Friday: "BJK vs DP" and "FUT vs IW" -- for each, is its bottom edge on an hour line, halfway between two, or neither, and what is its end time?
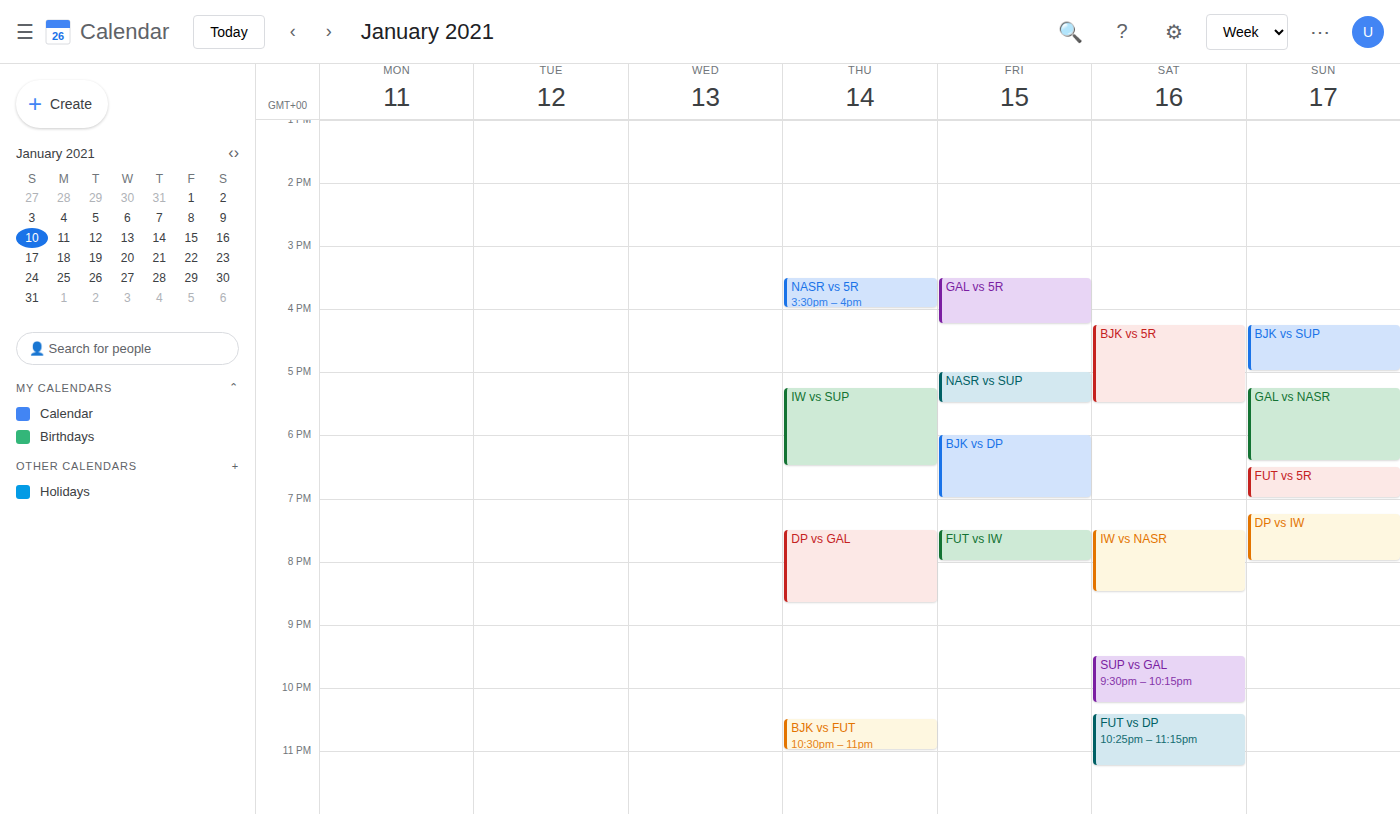
"BJK vs DP": 7:00 PM, exactly on the 7 PM line. "FUT vs IW": 8:00 PM, exactly on the 8 PM line.